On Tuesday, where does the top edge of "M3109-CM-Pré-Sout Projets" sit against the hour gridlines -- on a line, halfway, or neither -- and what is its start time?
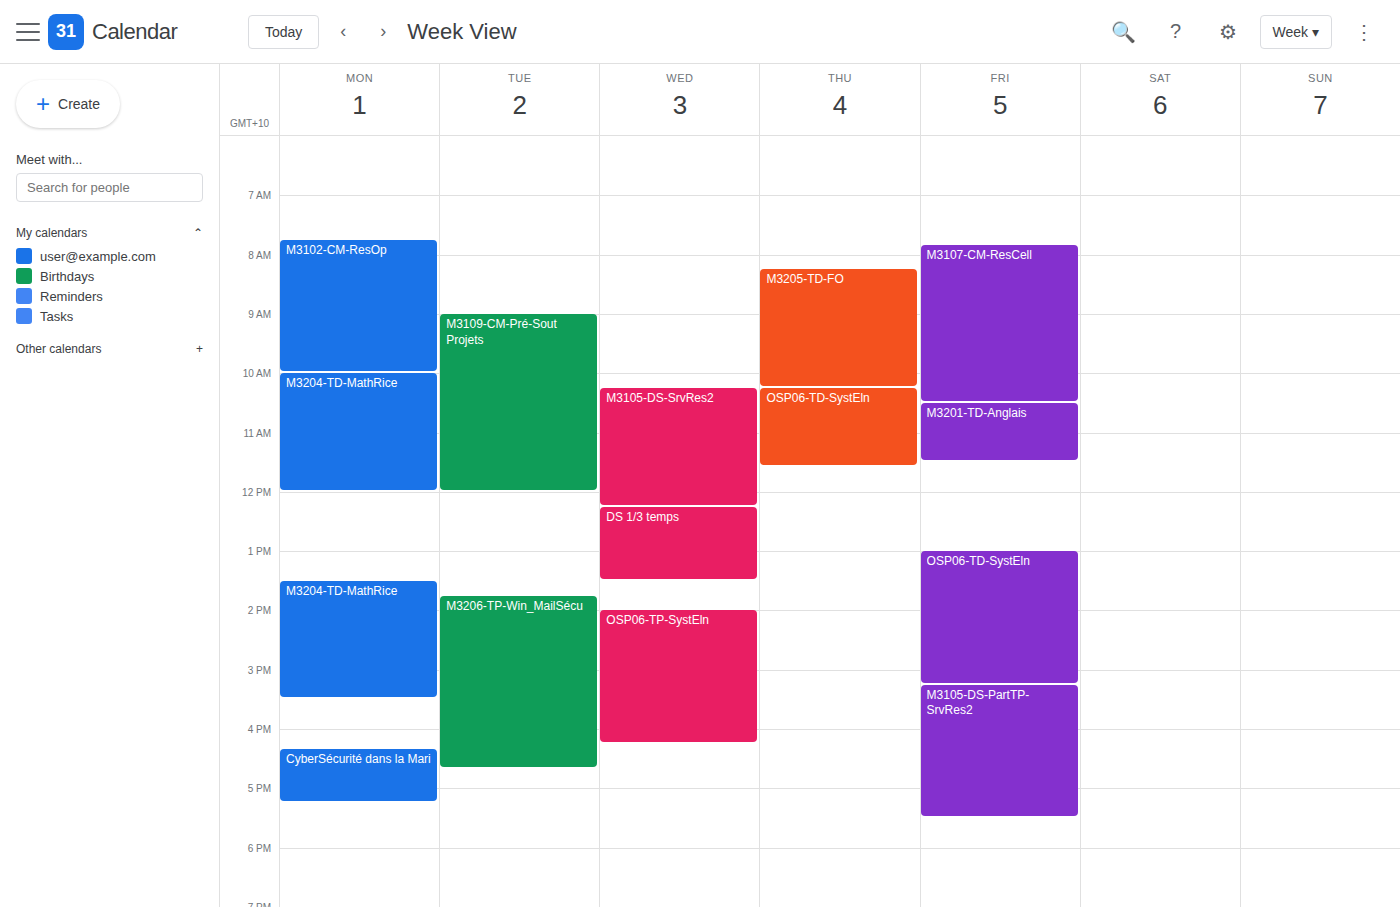
9:00 AM -- exactly on the 9 AM line.